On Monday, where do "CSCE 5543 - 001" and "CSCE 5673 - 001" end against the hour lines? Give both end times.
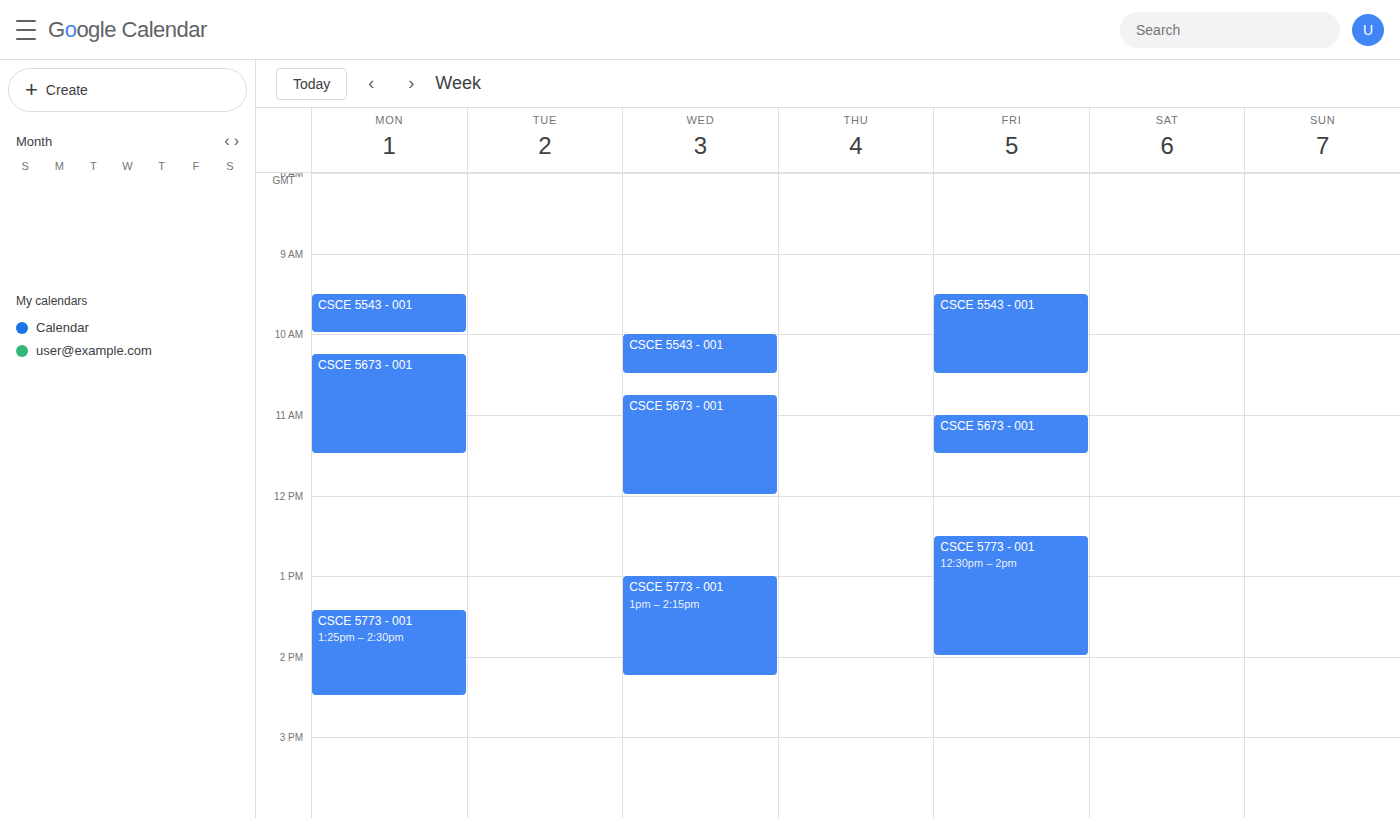
"CSCE 5543 - 001": 10:00 AM, exactly on the 10 AM line. "CSCE 5673 - 001": 11:30 AM, halfway between the 11 AM and 12 PM lines.